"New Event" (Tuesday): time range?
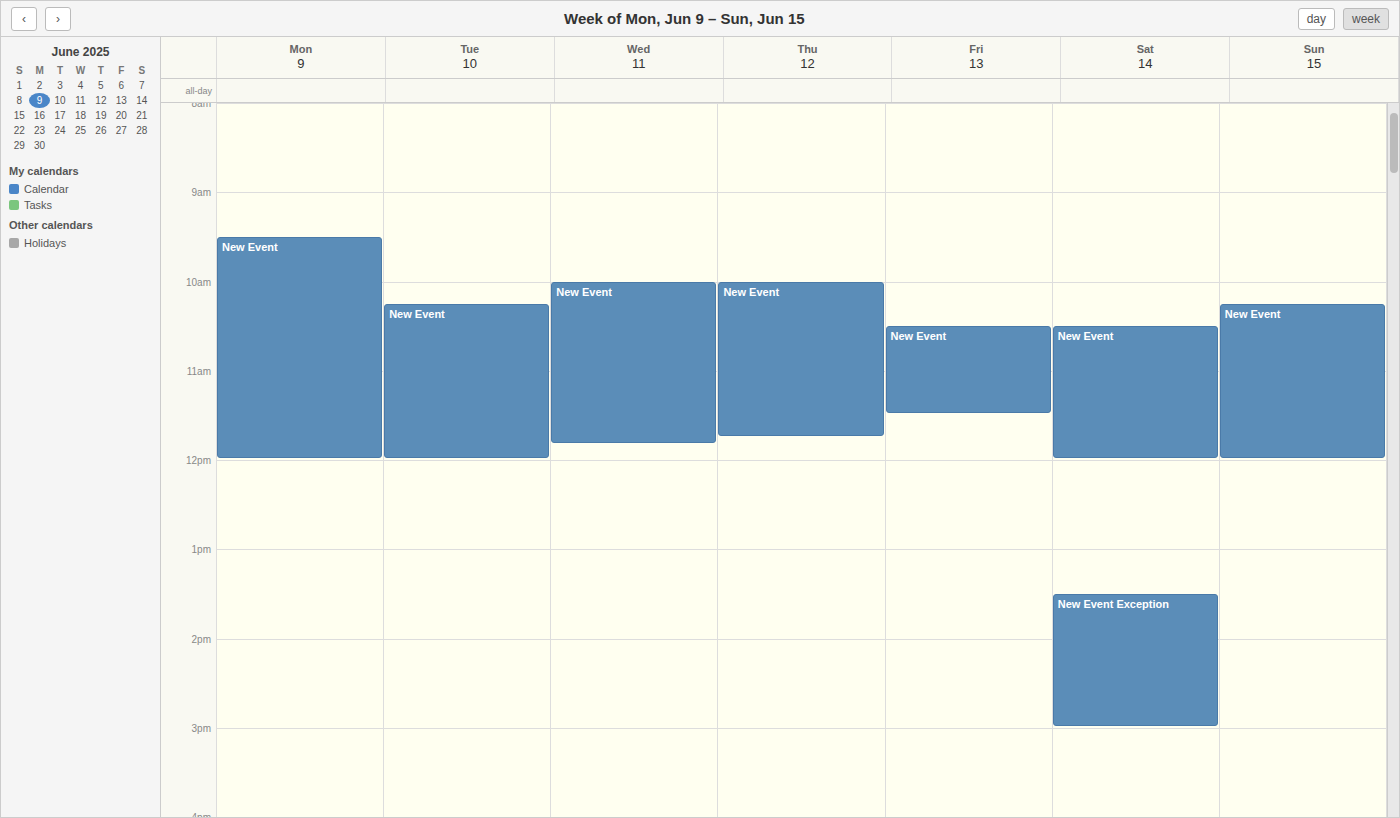
10:15 AM to 12:00 PM